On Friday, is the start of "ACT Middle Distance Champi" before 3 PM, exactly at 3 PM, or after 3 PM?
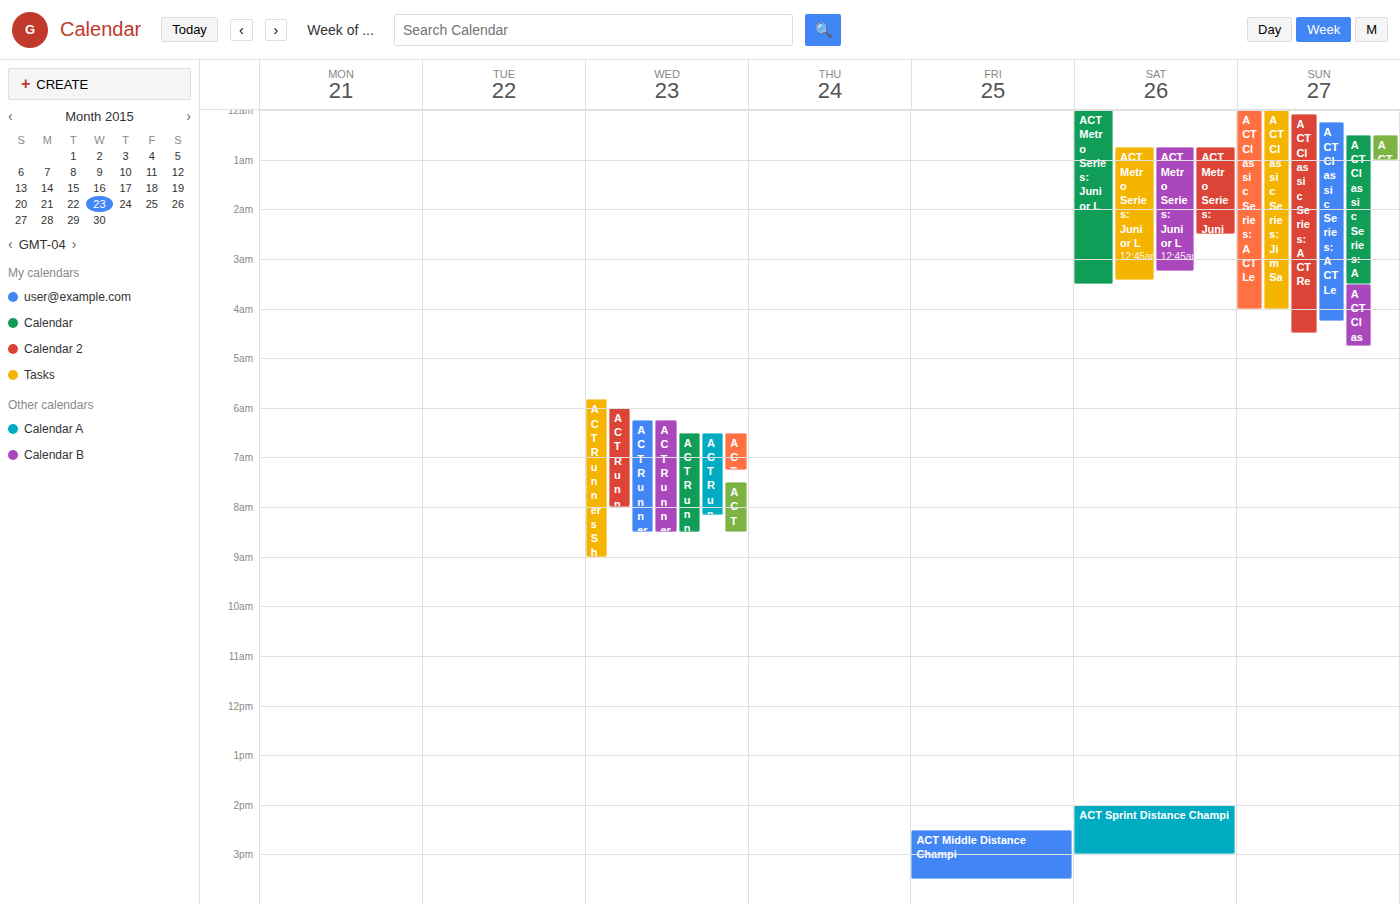
2:30 PM -- before 3 PM, 30 minutes above the 3 PM line.